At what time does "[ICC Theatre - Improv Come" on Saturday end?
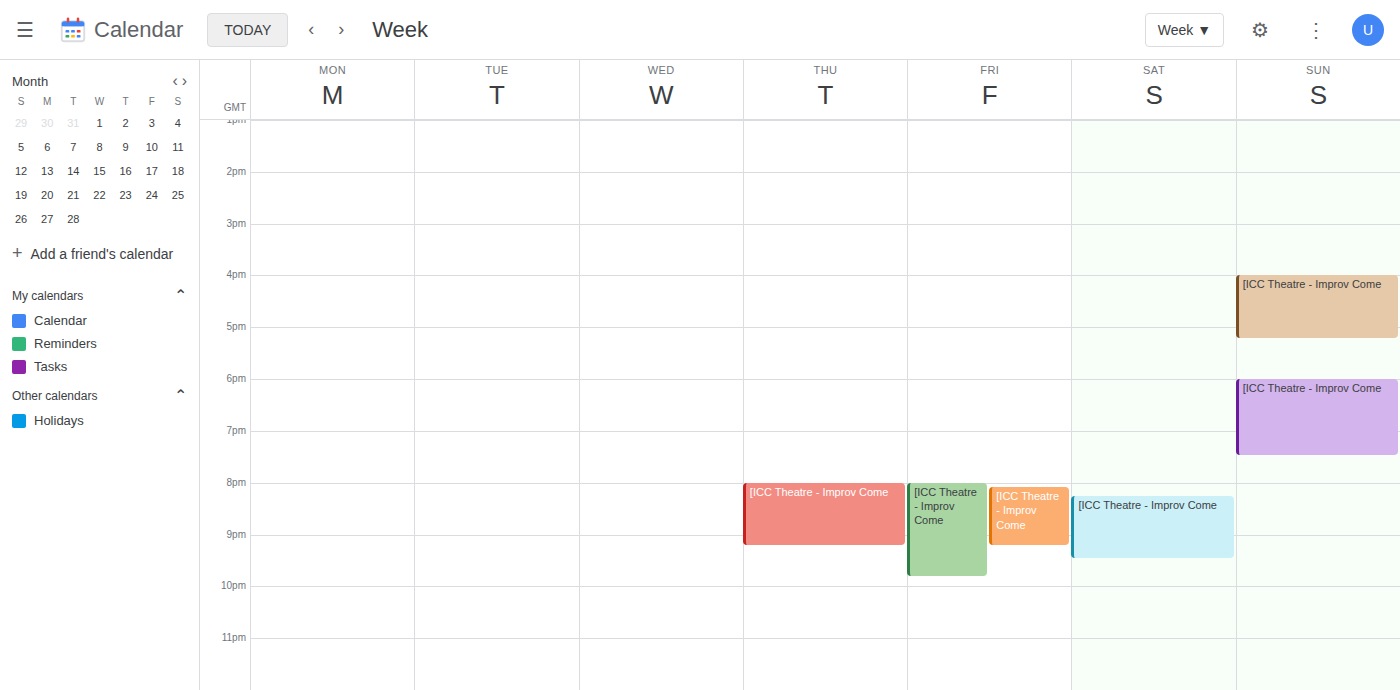
21:30